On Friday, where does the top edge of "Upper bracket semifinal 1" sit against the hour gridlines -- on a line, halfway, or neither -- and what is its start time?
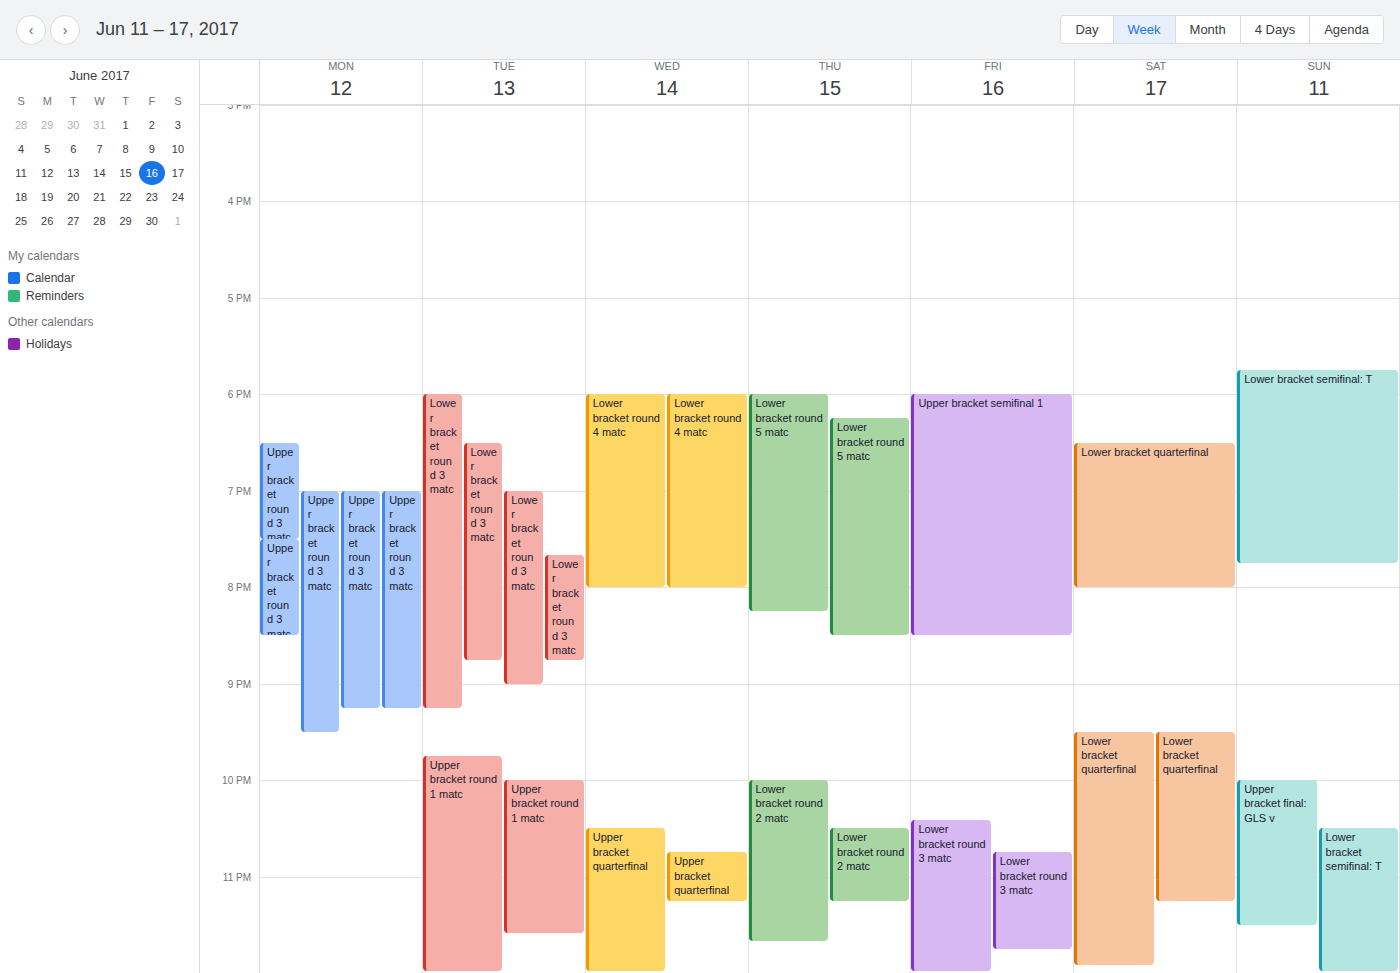
6:00 PM -- exactly on the 6 PM line.